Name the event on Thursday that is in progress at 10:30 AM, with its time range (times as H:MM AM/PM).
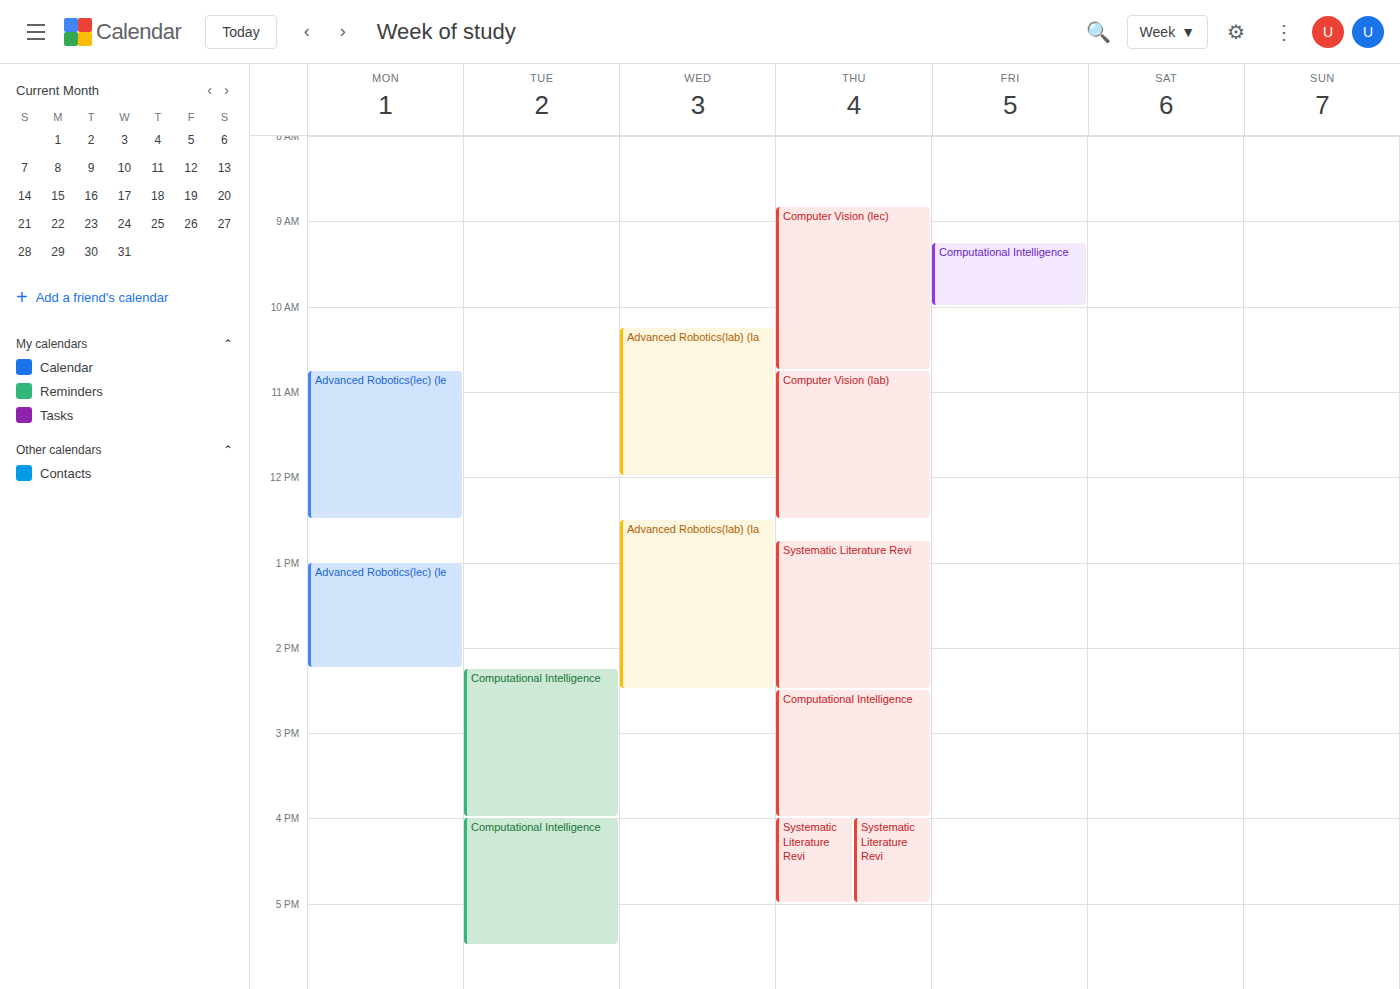
"Computer Vision (lec)", 8:50 AM to 10:45 AM